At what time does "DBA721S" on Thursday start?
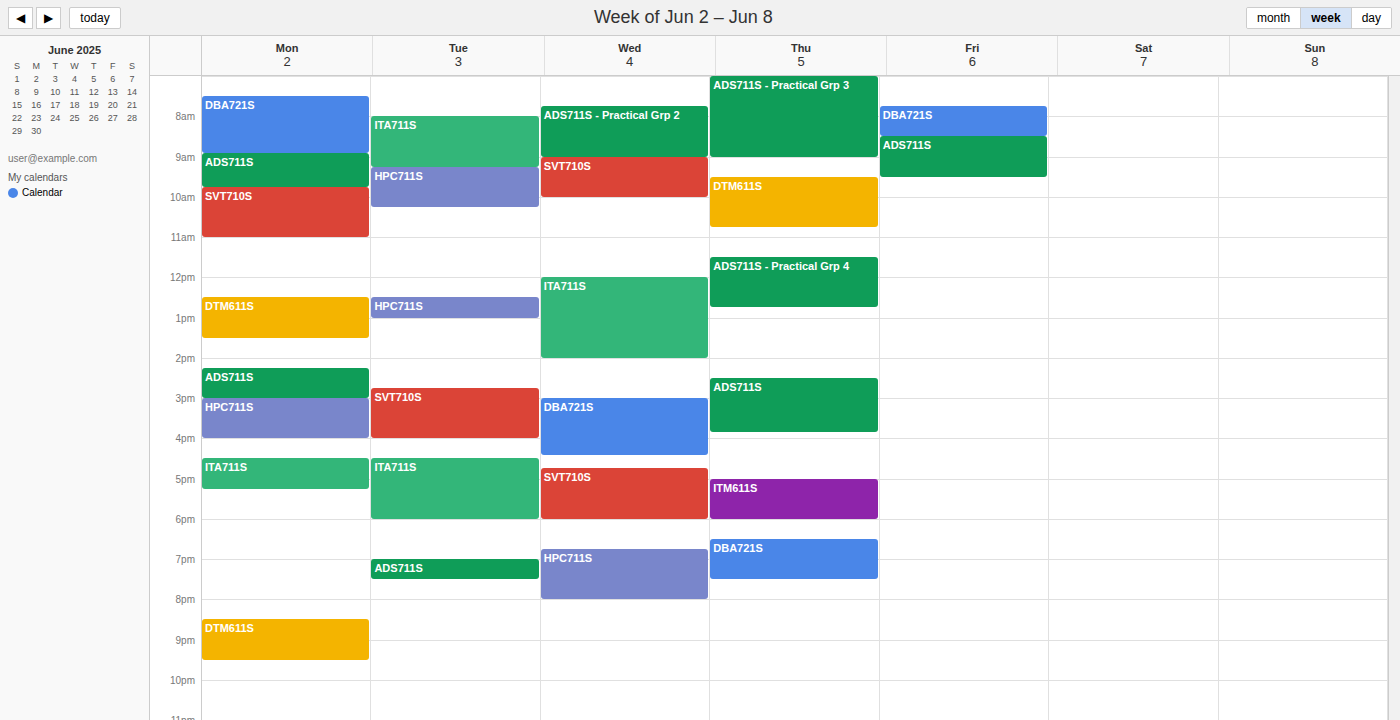
6:30 PM